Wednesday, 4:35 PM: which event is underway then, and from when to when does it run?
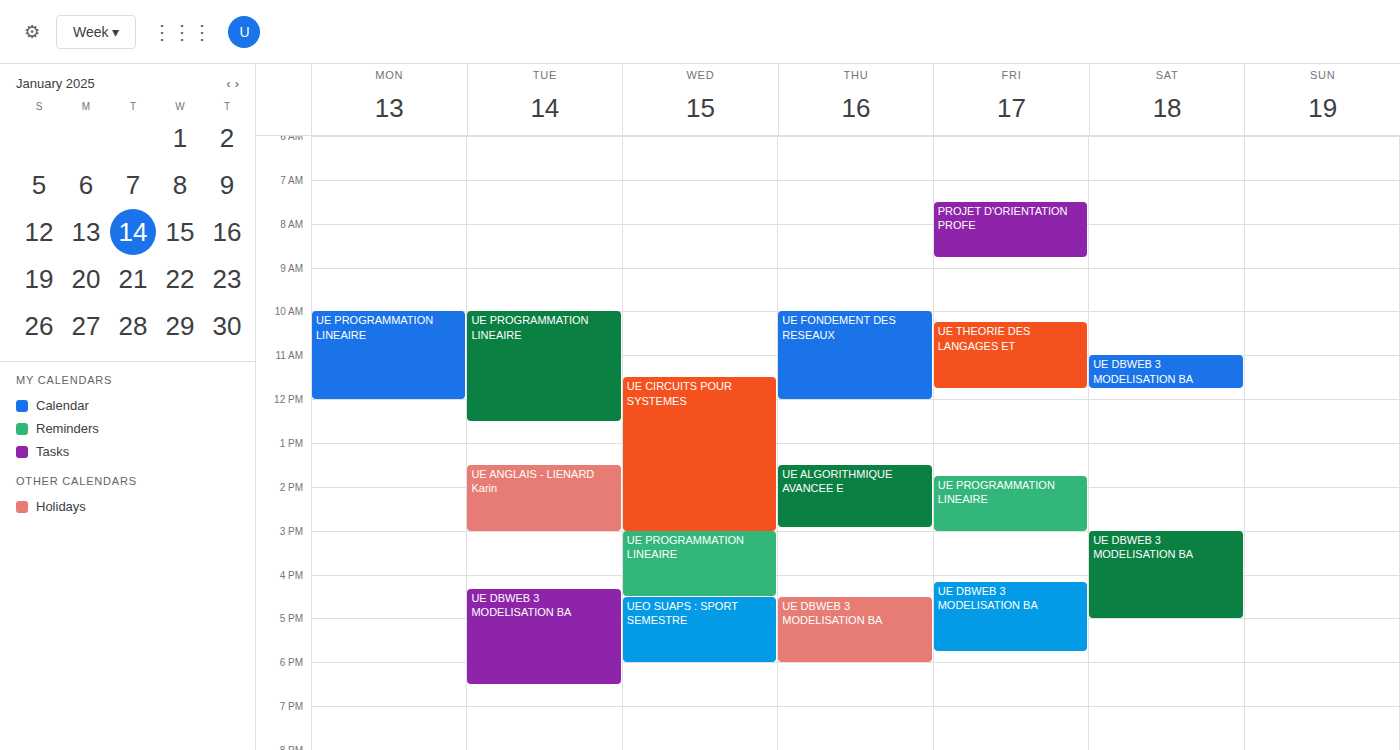
"UEO SUAPS : SPORT SEMESTRE", 4:30 PM to 6:00 PM